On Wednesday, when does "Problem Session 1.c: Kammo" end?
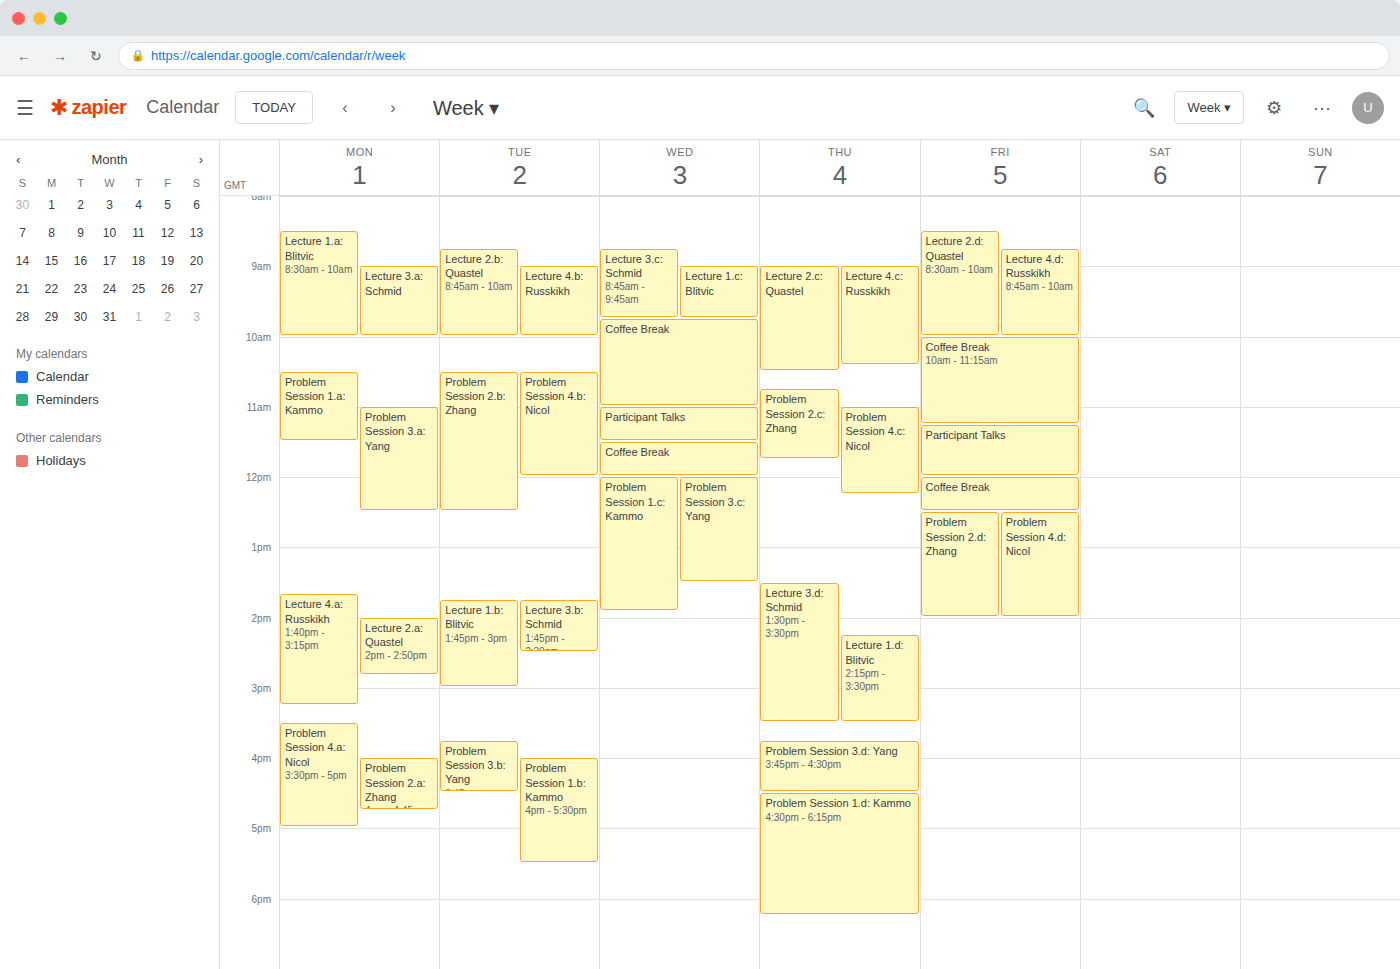
1:55 PM